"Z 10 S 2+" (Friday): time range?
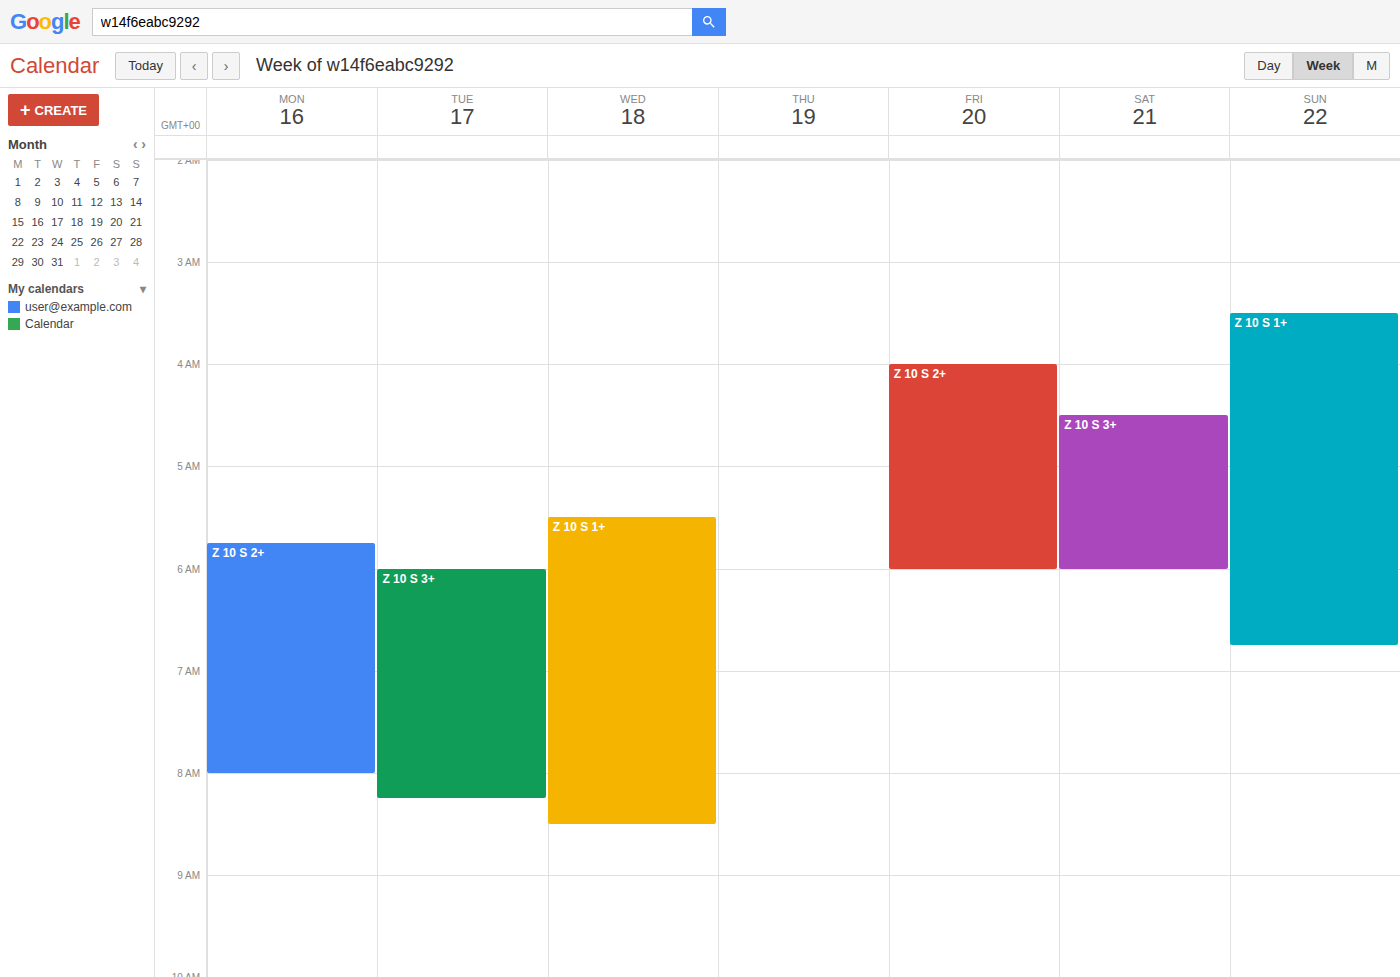
4:00 AM to 6:00 AM